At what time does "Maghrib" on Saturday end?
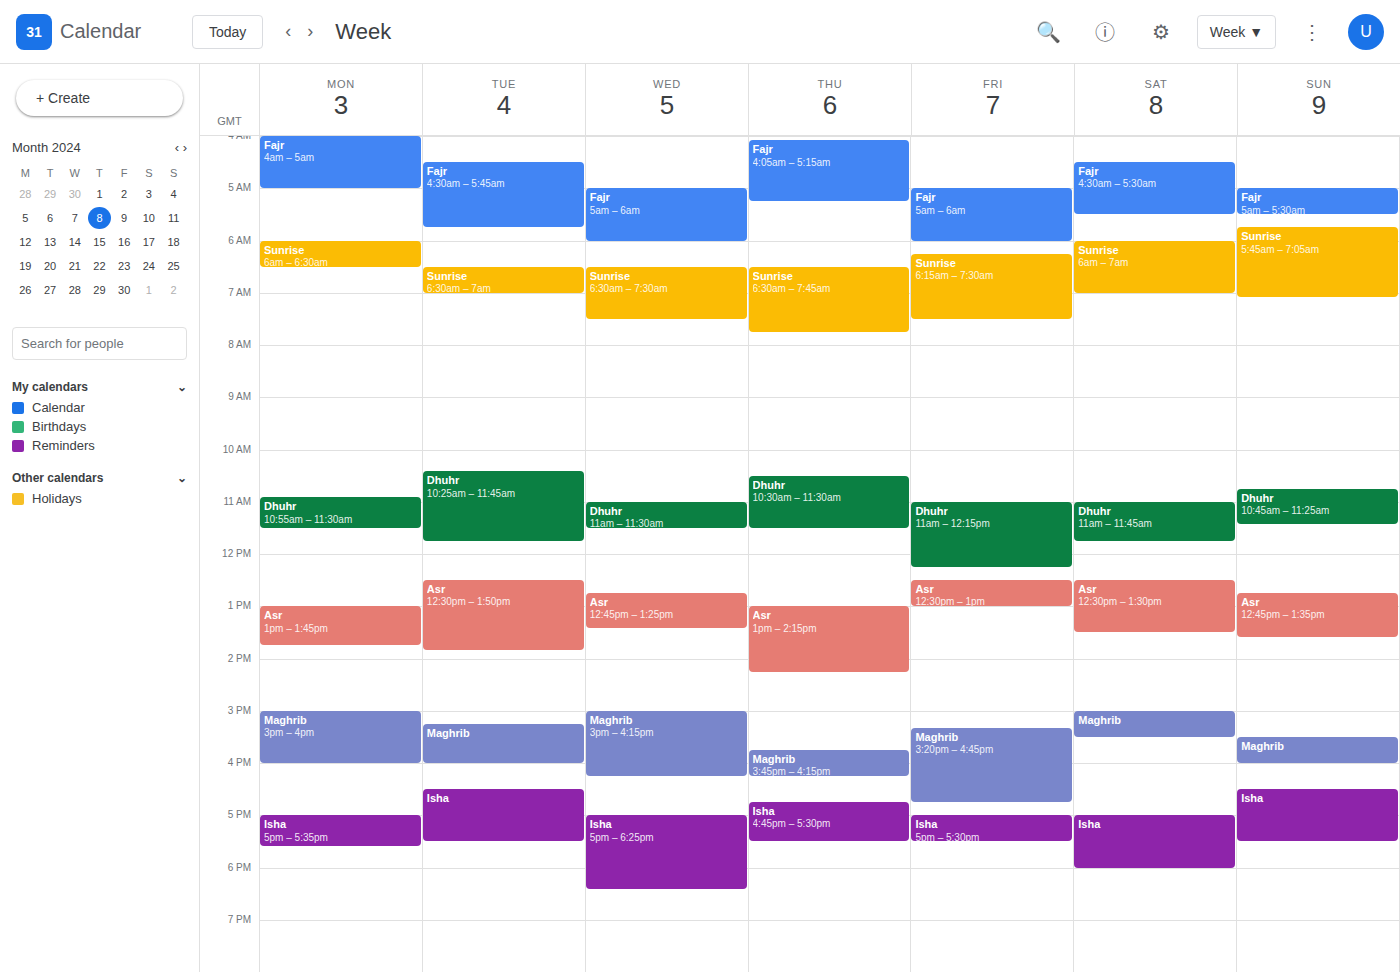
3:30 PM